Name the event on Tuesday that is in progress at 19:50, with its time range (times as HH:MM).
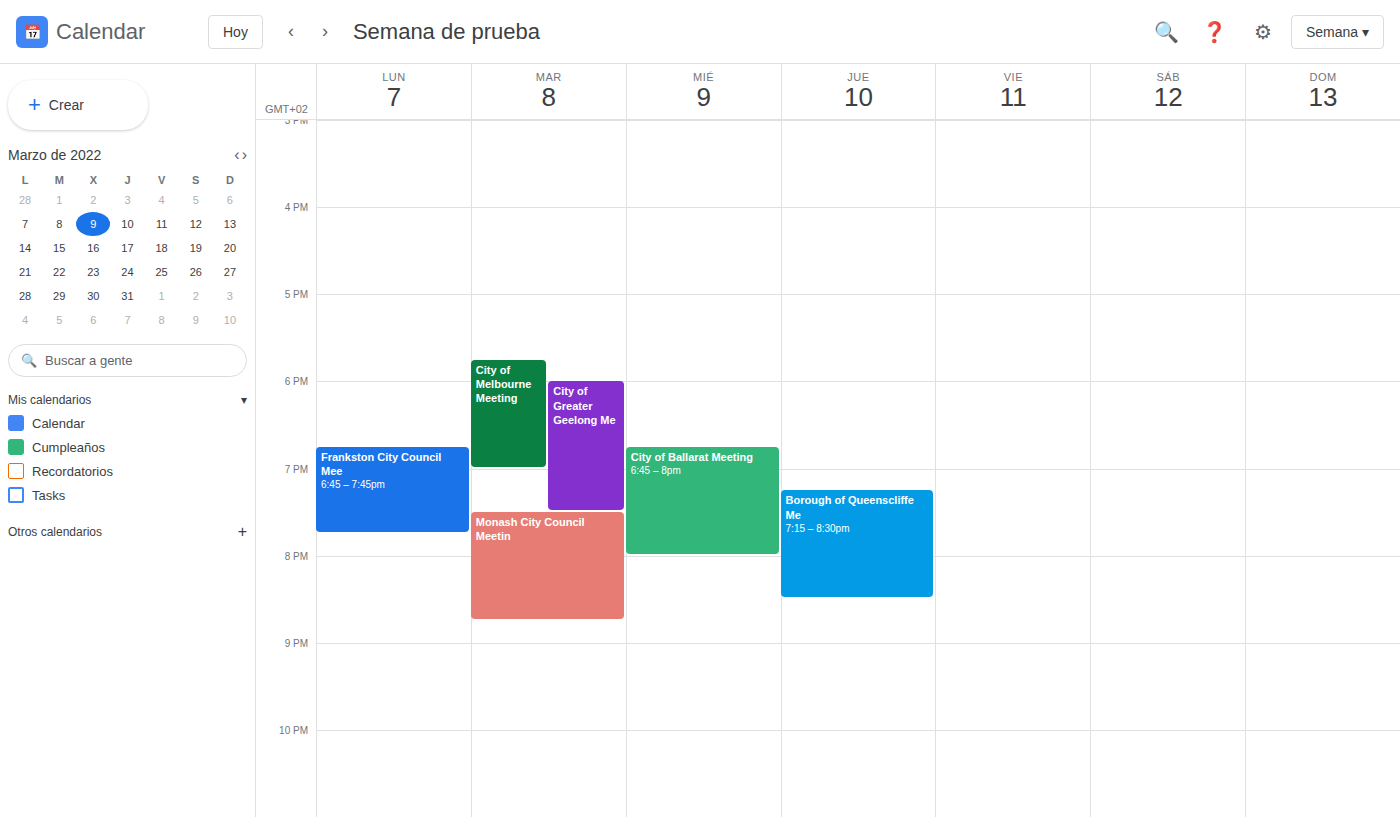
"Monash City Council Meetin", 19:30 to 20:45